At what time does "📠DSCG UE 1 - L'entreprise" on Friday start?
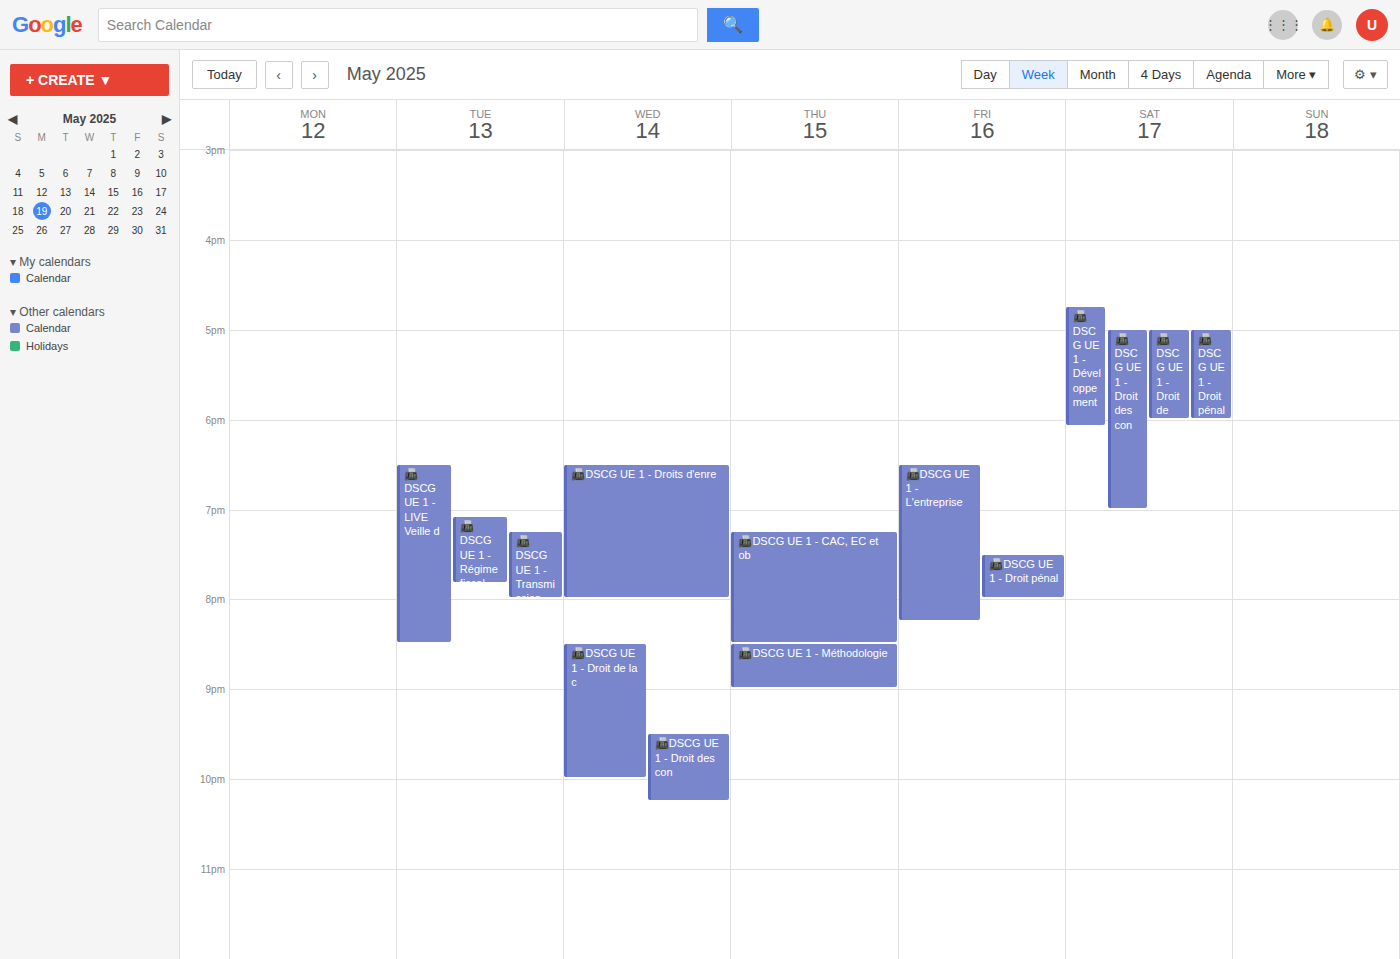
6:30 PM